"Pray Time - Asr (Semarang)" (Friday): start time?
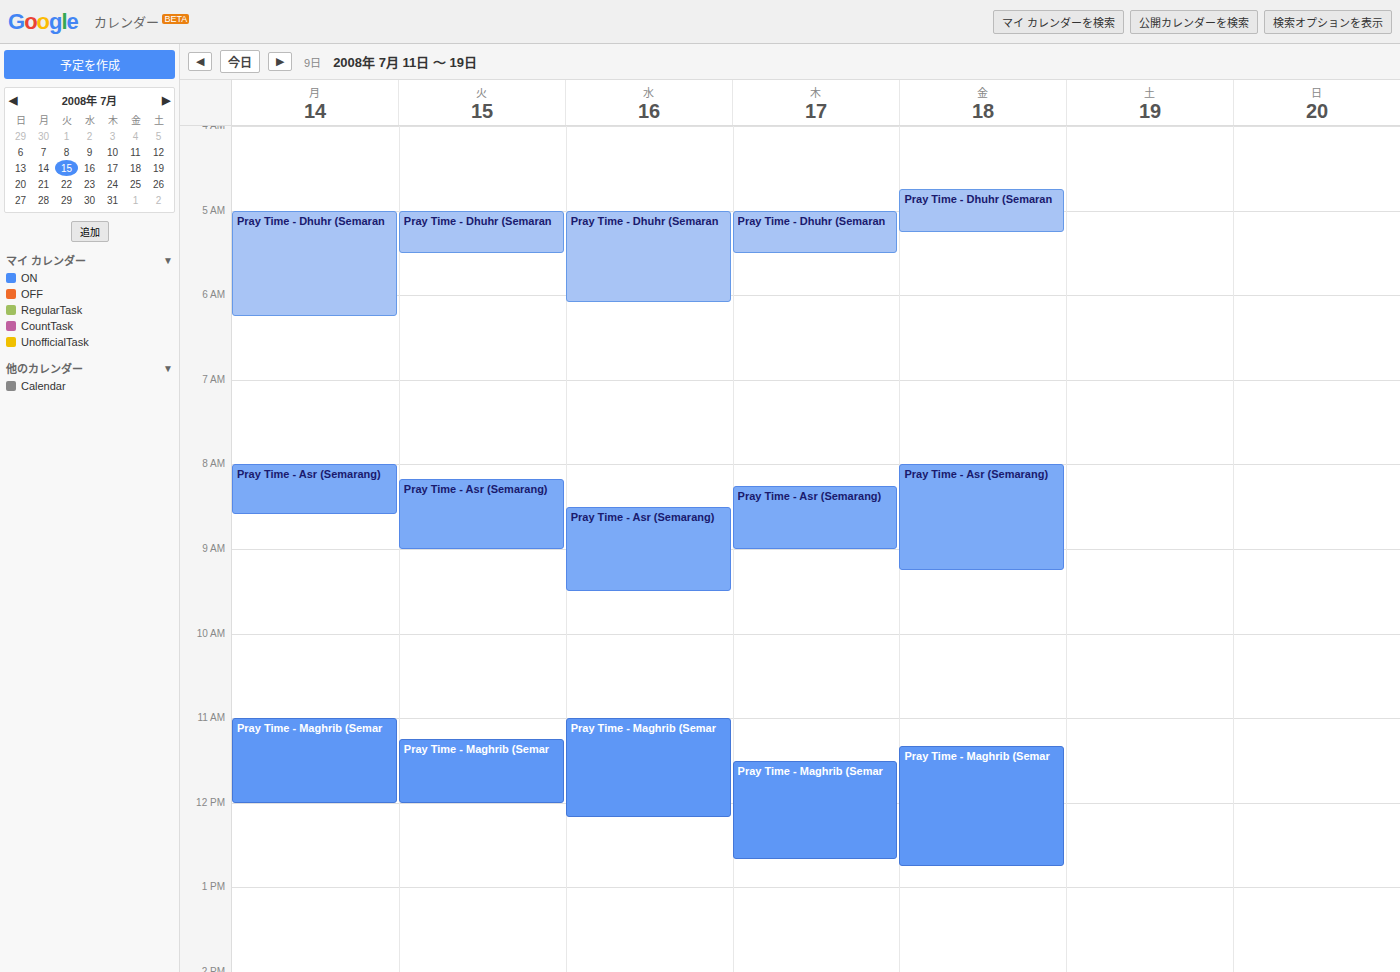
8:00 AM